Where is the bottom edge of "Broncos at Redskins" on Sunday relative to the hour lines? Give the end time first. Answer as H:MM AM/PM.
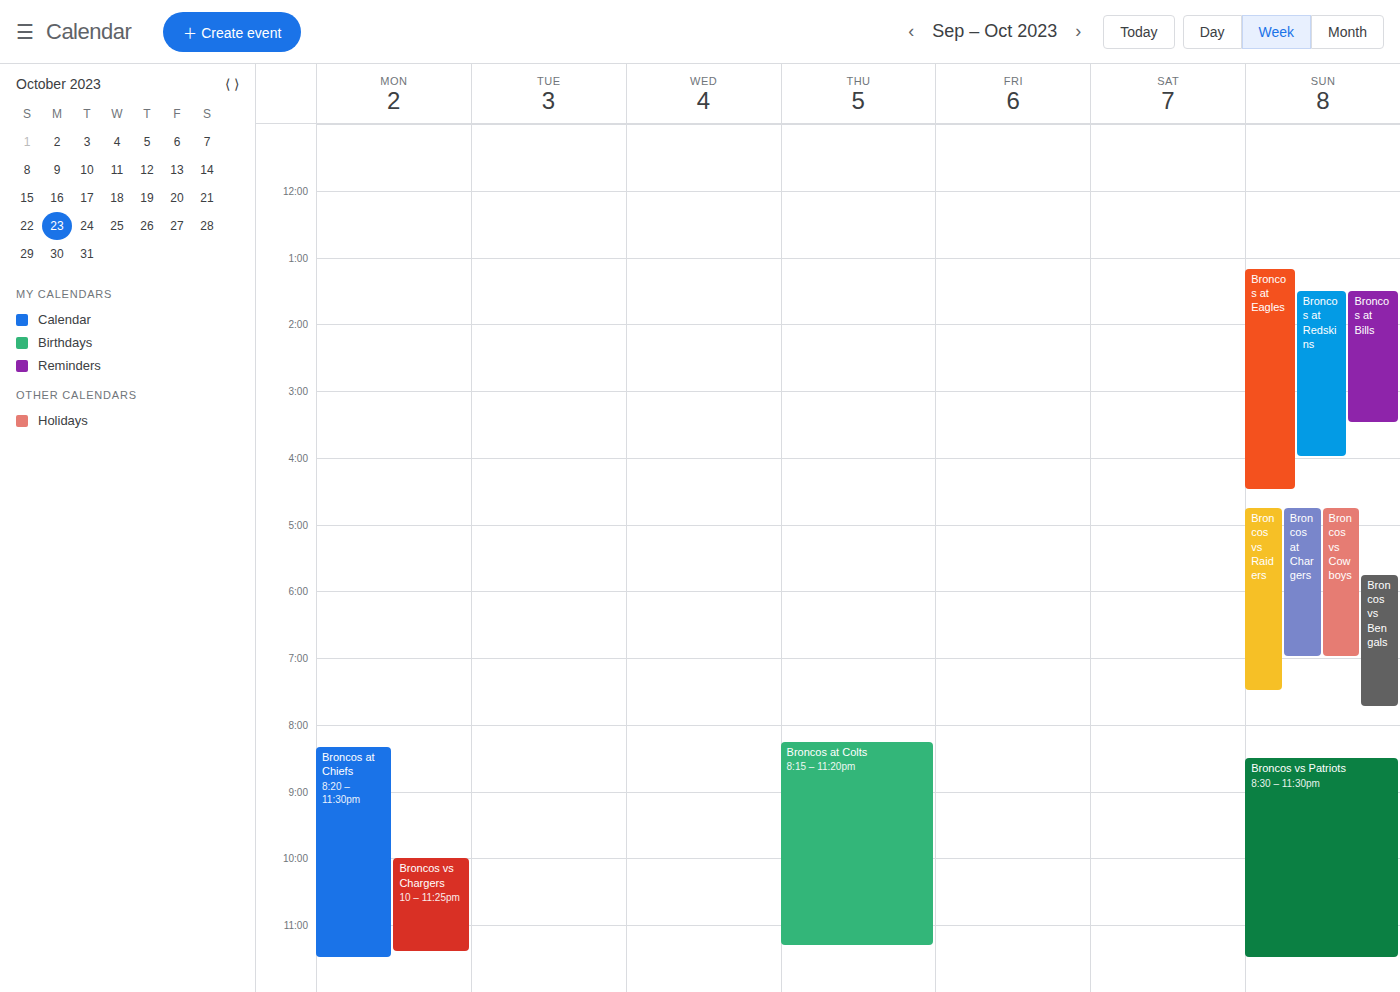
4:00 PM -- exactly on the 4 PM line.